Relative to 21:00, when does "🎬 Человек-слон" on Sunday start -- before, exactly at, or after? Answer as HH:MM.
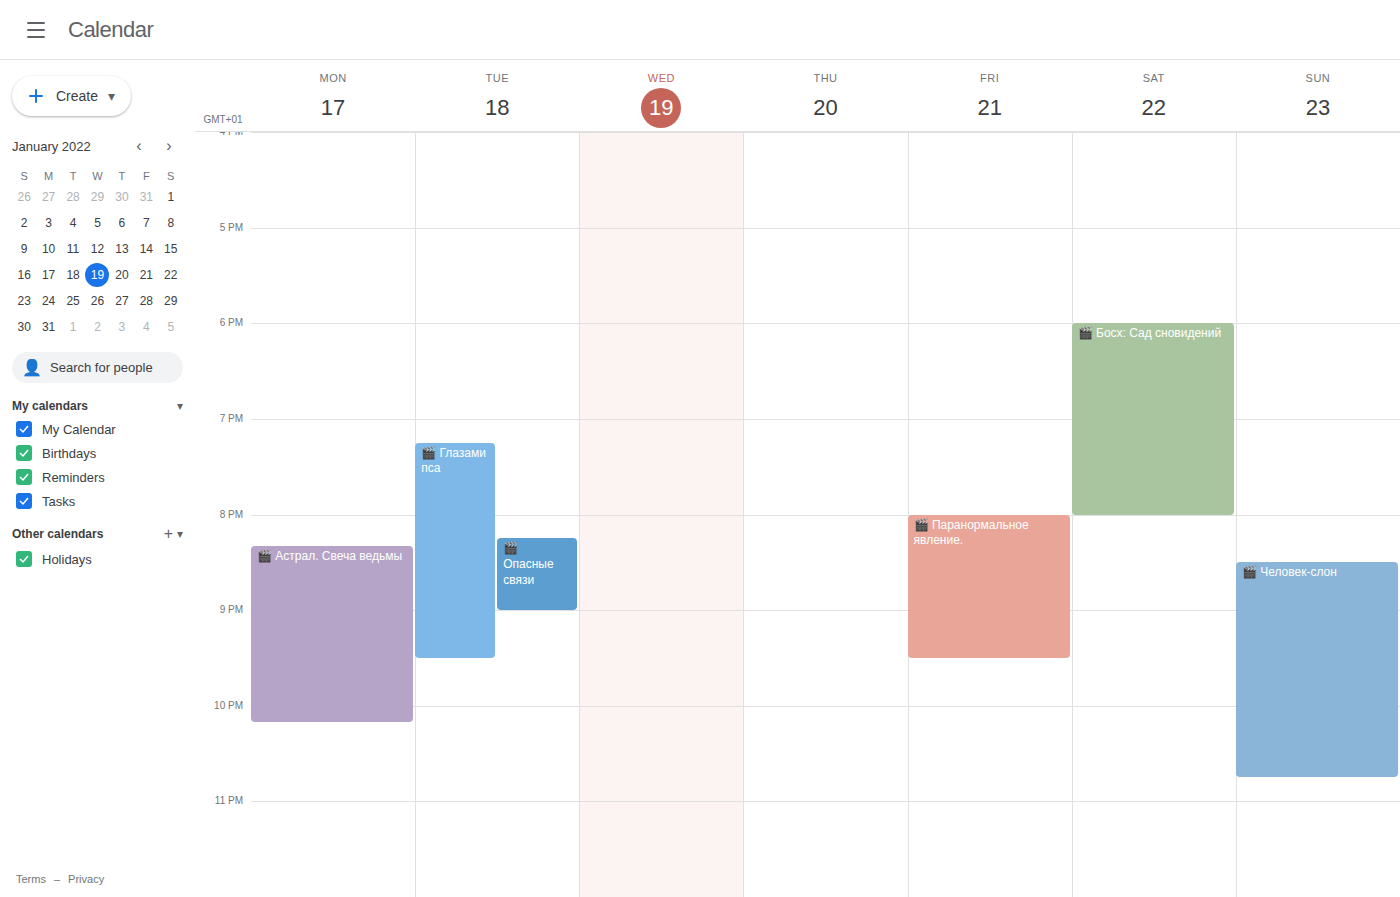
20:30 -- before 21:00, 30 minutes above the 21:00 line.